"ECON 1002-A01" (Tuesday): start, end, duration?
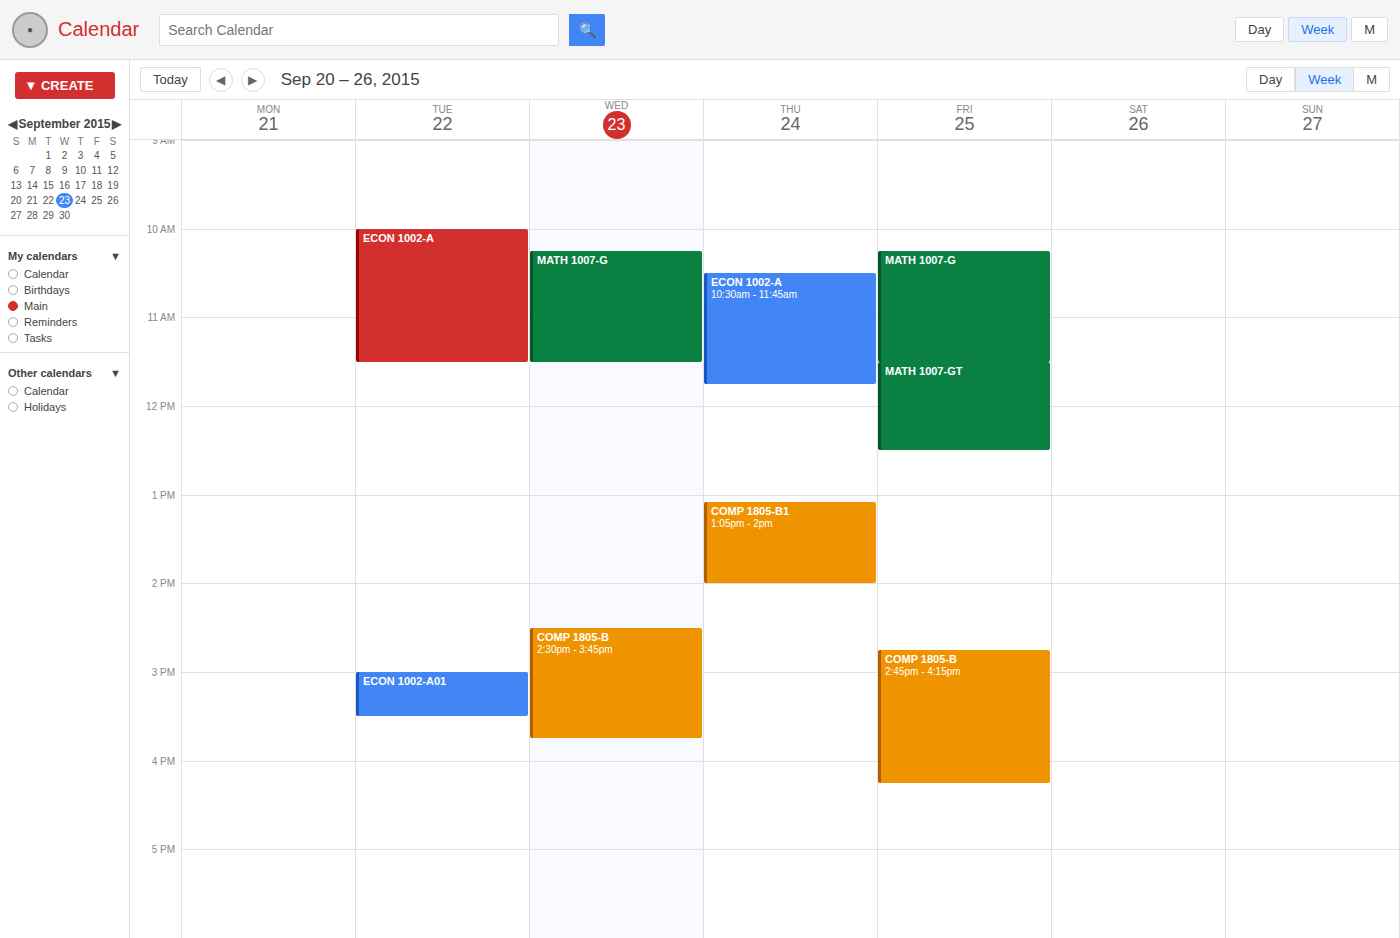
3:00 PM to 3:30 PM, 30 minutes